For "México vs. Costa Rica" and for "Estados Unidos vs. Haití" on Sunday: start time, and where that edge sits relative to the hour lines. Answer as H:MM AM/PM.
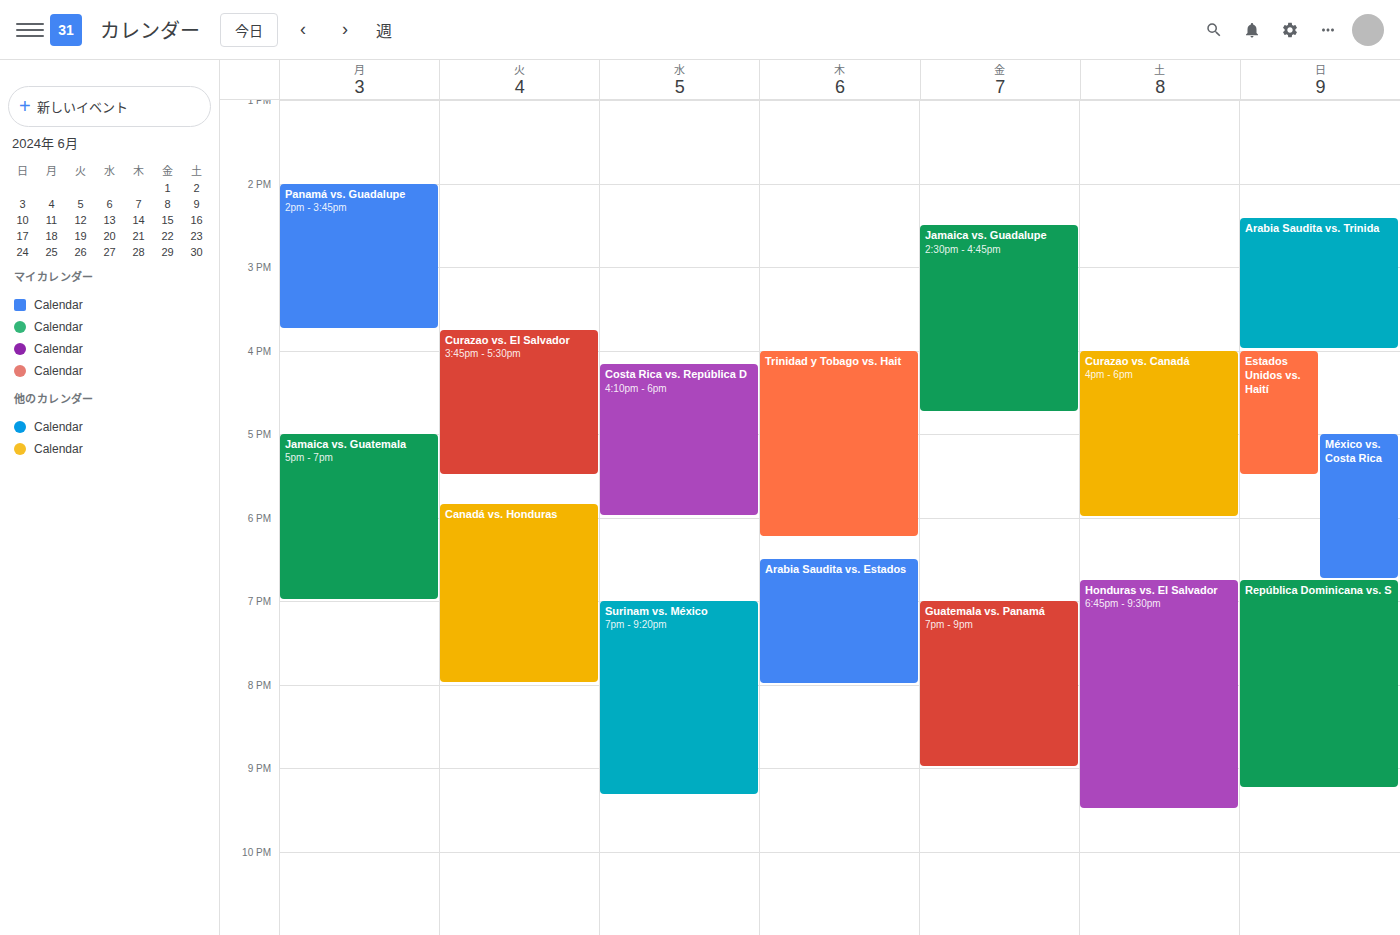
"México vs. Costa Rica": 5:00 PM, exactly on the 5 PM line. "Estados Unidos vs. Haití": 4:00 PM, exactly on the 4 PM line.